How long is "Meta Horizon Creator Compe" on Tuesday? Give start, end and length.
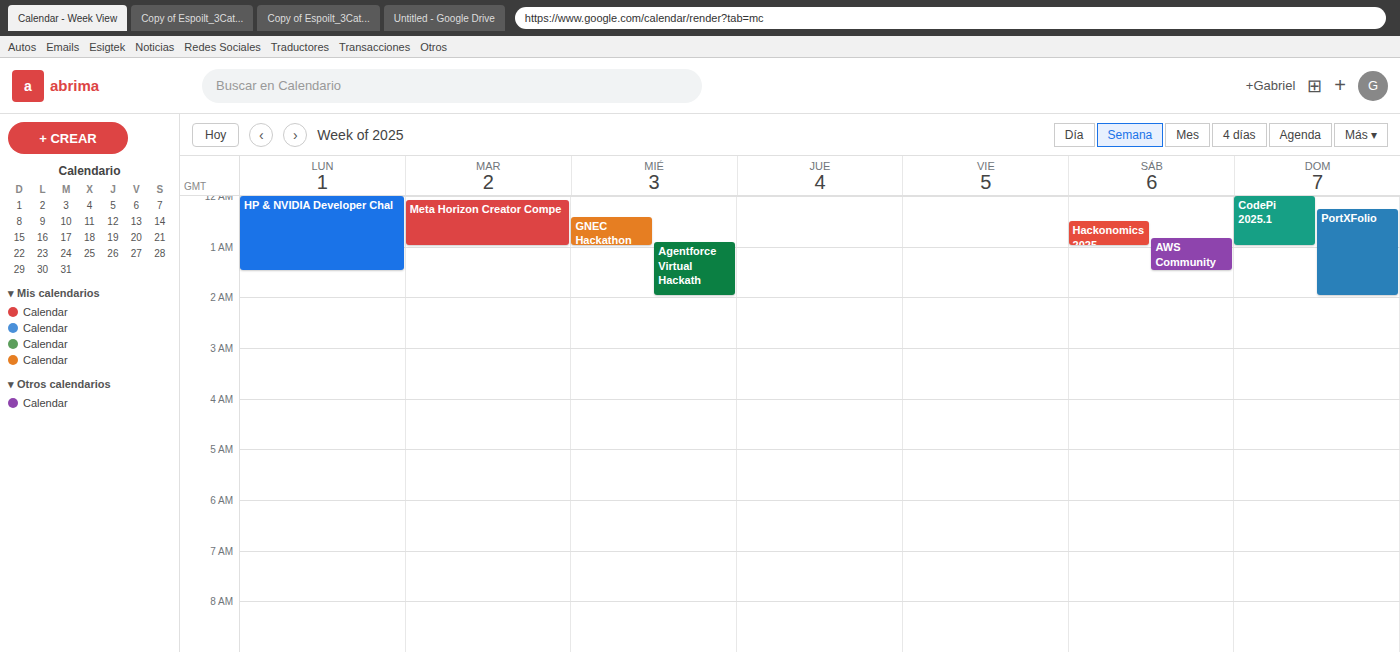
12:05 AM to 1:00 AM, 55 minutes